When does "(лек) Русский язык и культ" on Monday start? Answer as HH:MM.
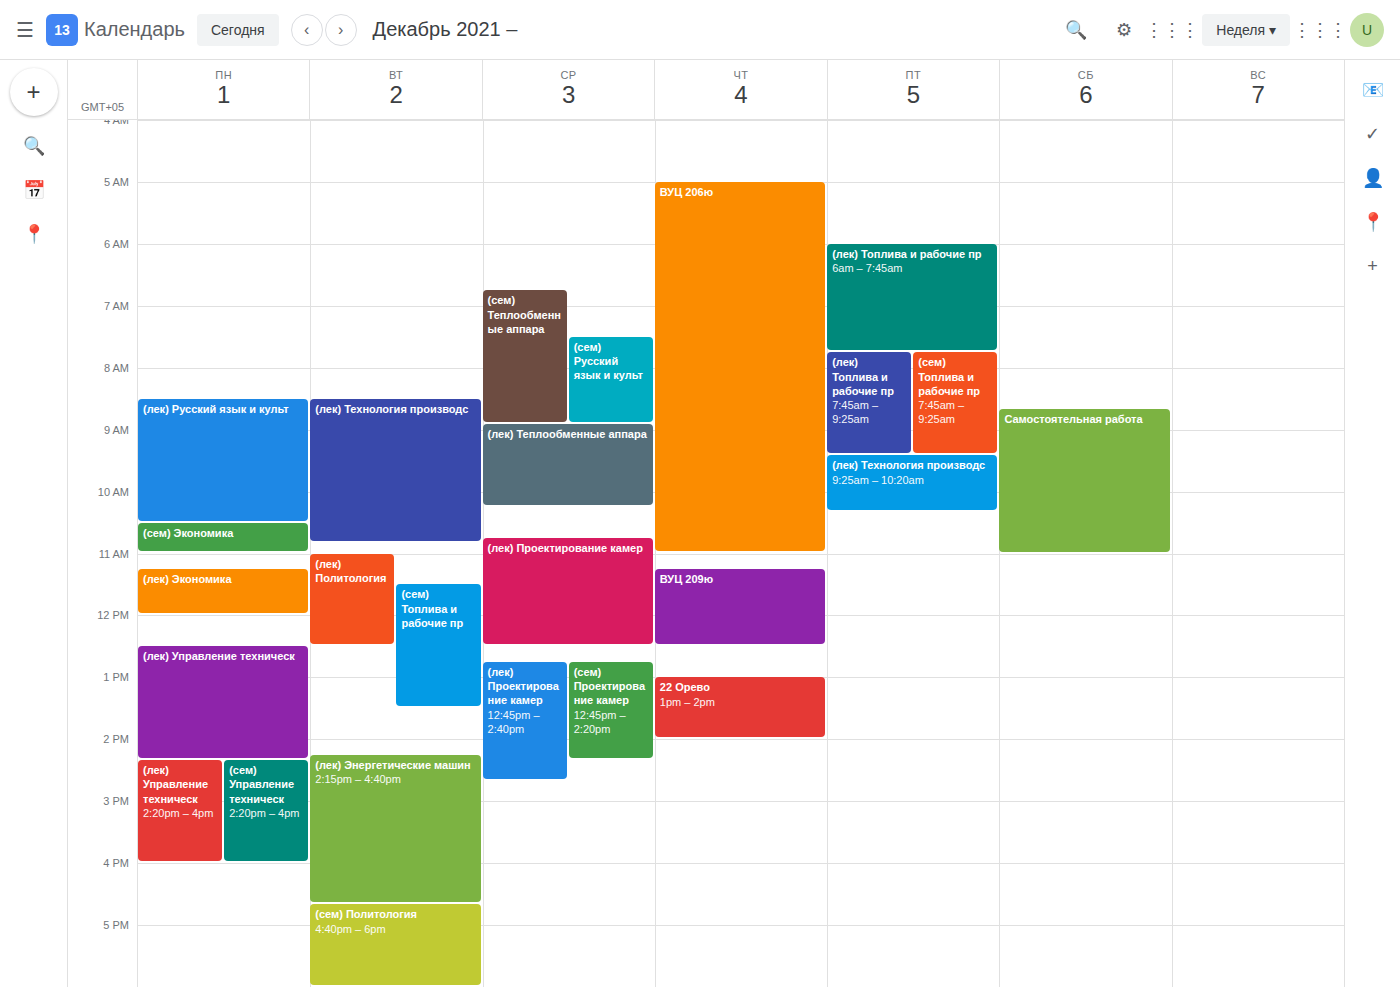
08:30